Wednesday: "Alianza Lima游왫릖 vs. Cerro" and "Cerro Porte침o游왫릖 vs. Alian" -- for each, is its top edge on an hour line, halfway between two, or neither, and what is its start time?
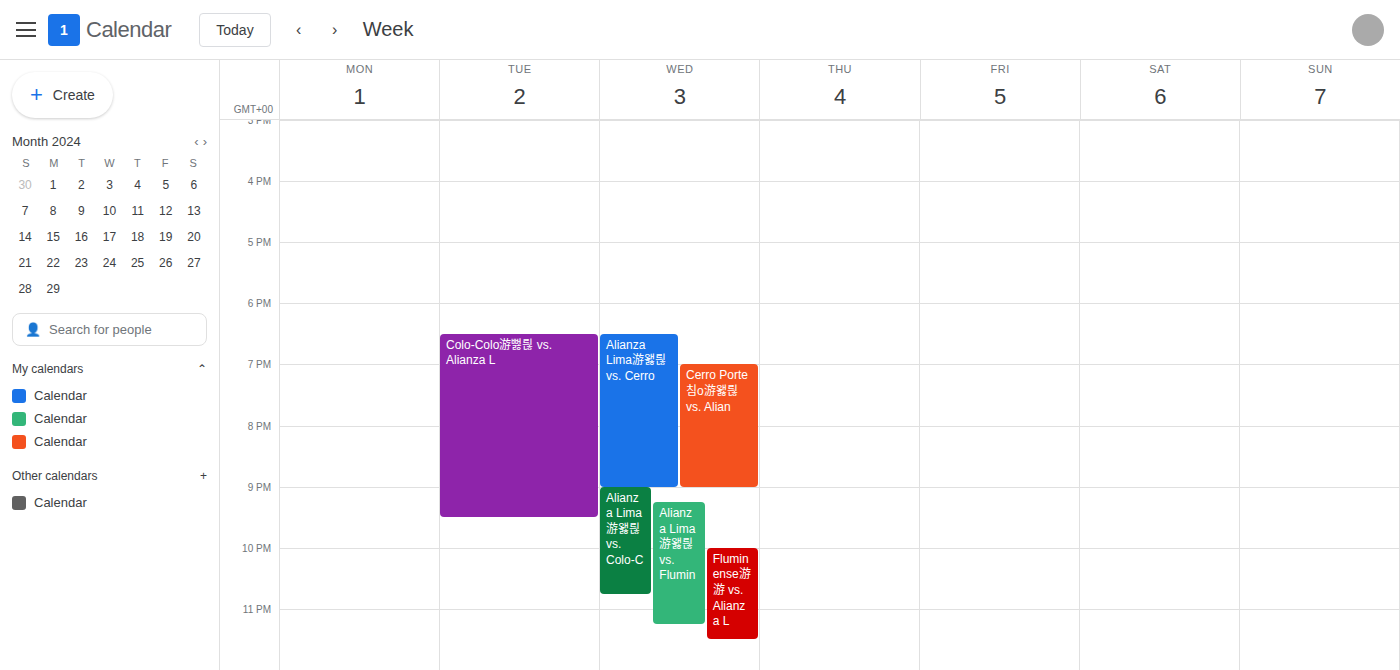
"Alianza Lima游왫릖 vs. Cerro": 6:30 PM, halfway between the 6 PM and 7 PM lines. "Cerro Porte침o游왫릖 vs. Alian": 7:00 PM, exactly on the 7 PM line.